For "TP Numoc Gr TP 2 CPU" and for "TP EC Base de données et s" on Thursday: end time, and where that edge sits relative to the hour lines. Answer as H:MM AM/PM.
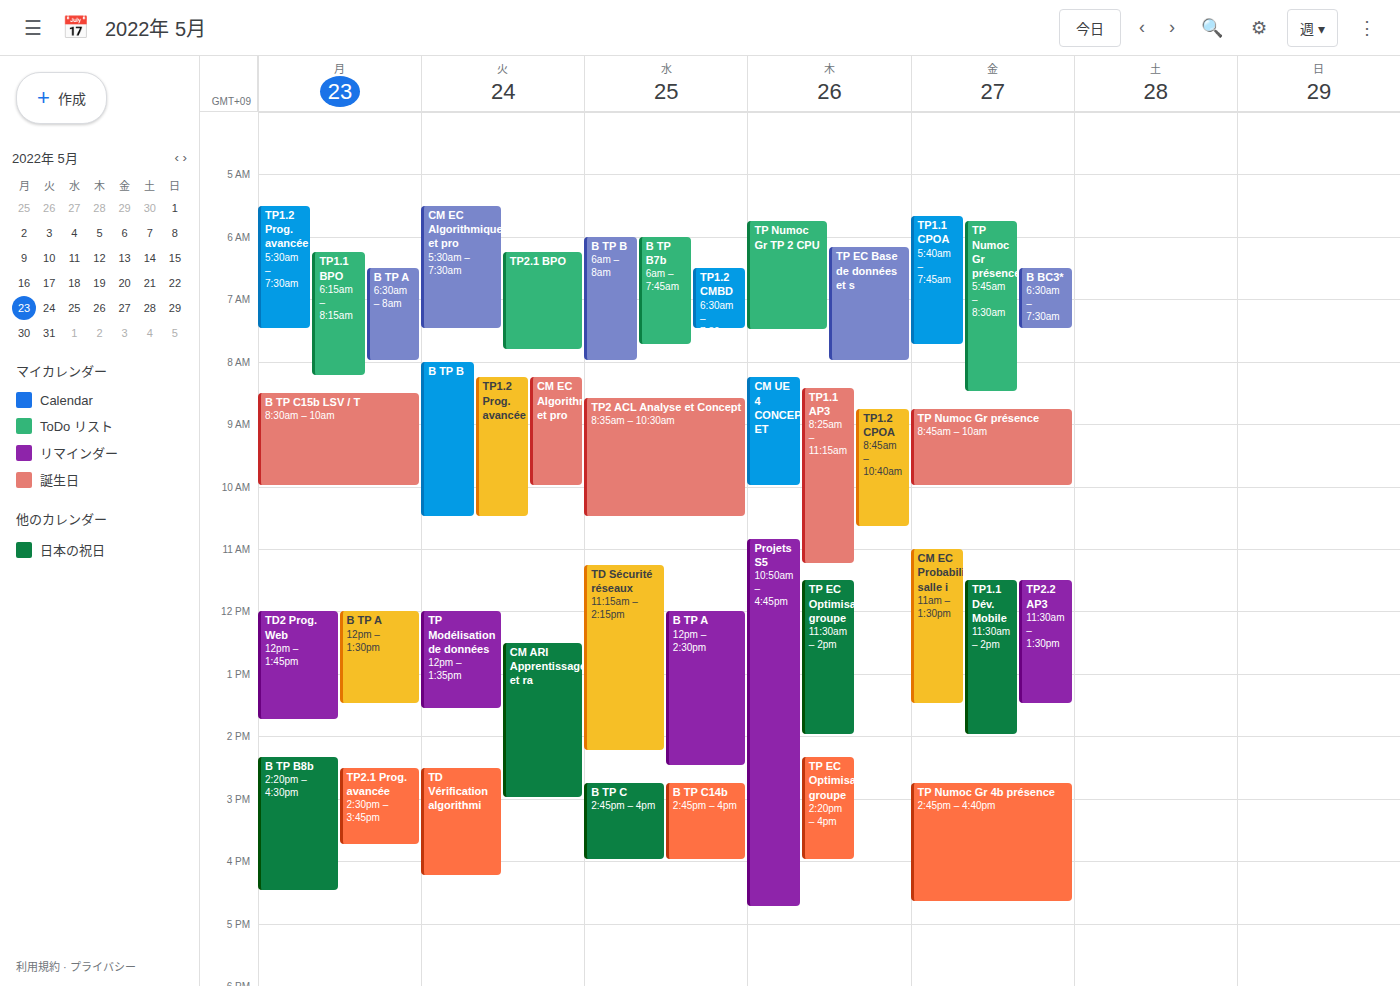
"TP Numoc Gr TP 2 CPU": 7:30 AM, halfway between the 7 AM and 8 AM lines. "TP EC Base de données et s": 8:00 AM, exactly on the 8 AM line.